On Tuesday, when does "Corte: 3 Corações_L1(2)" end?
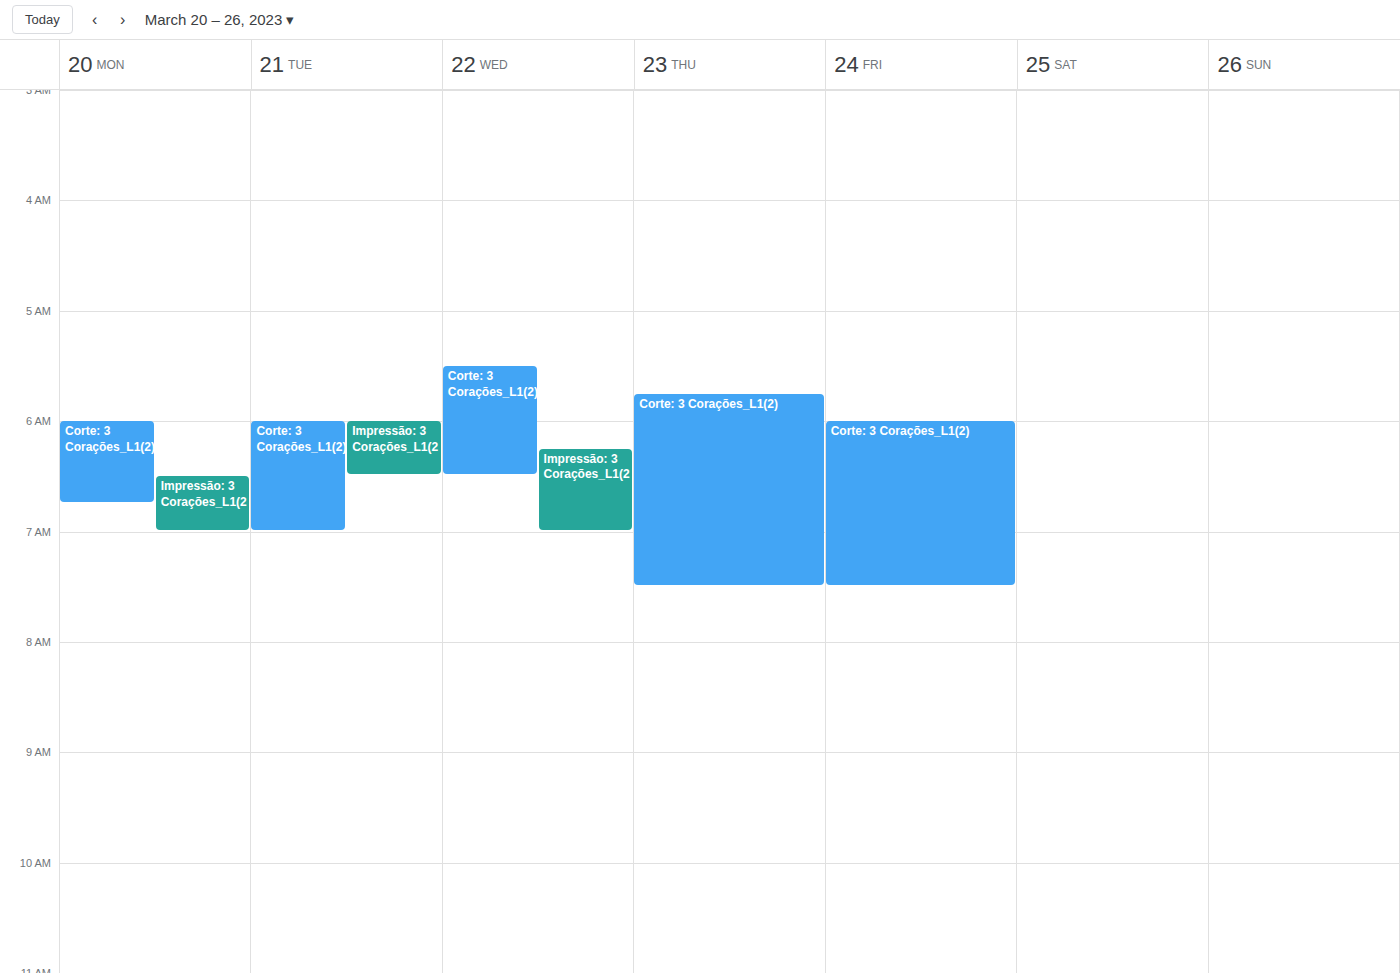
7:00 AM